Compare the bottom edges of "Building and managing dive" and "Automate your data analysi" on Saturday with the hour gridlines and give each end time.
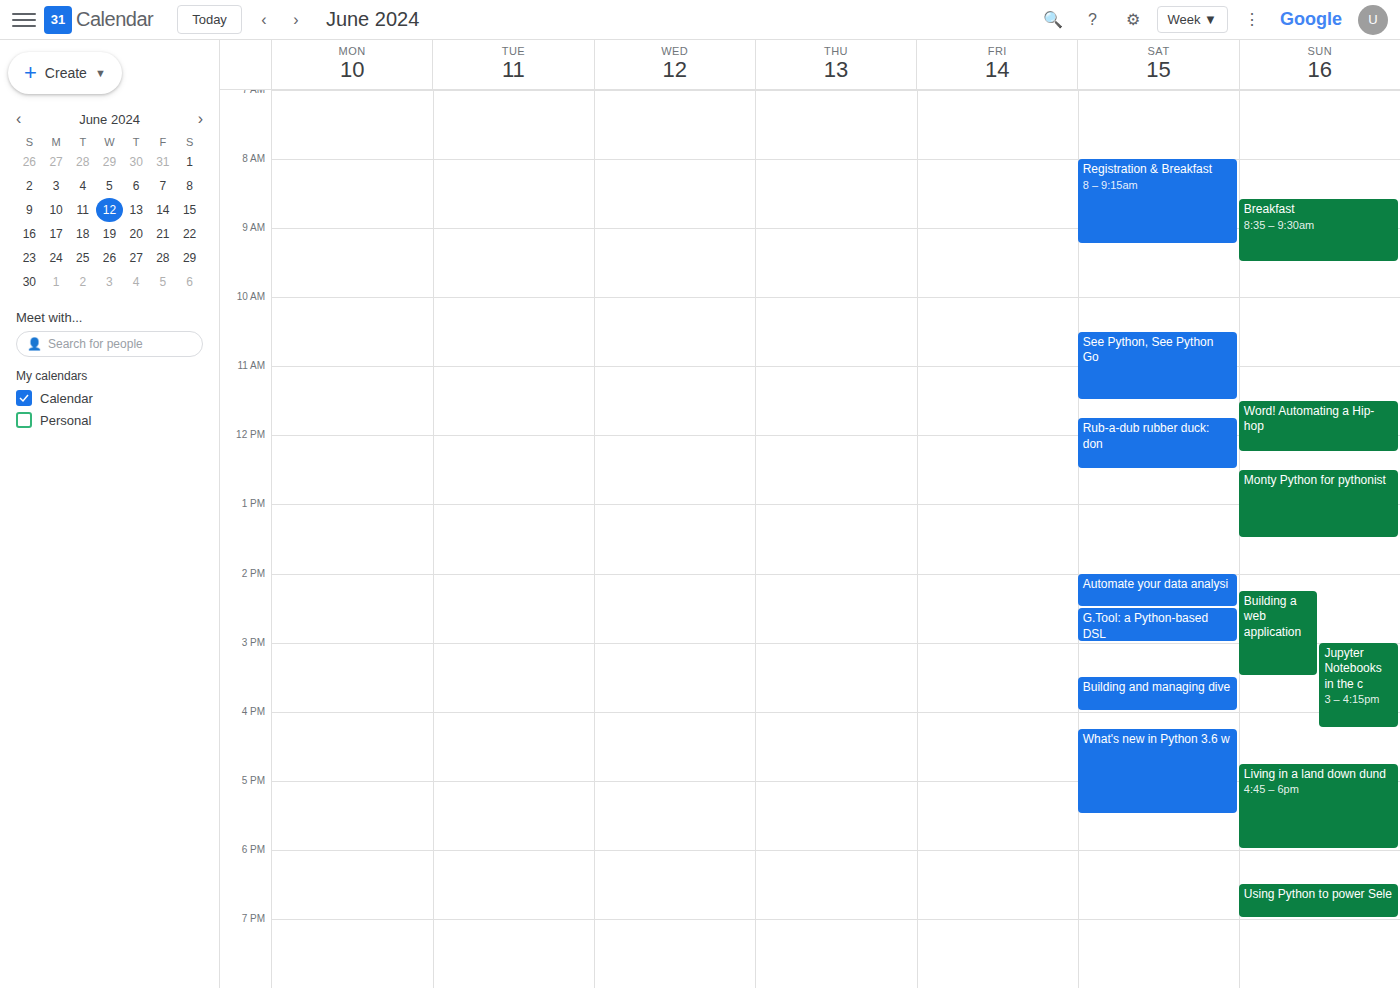
"Building and managing dive": 4:00 PM, exactly on the 4 PM line. "Automate your data analysi": 2:30 PM, halfway between the 2 PM and 3 PM lines.